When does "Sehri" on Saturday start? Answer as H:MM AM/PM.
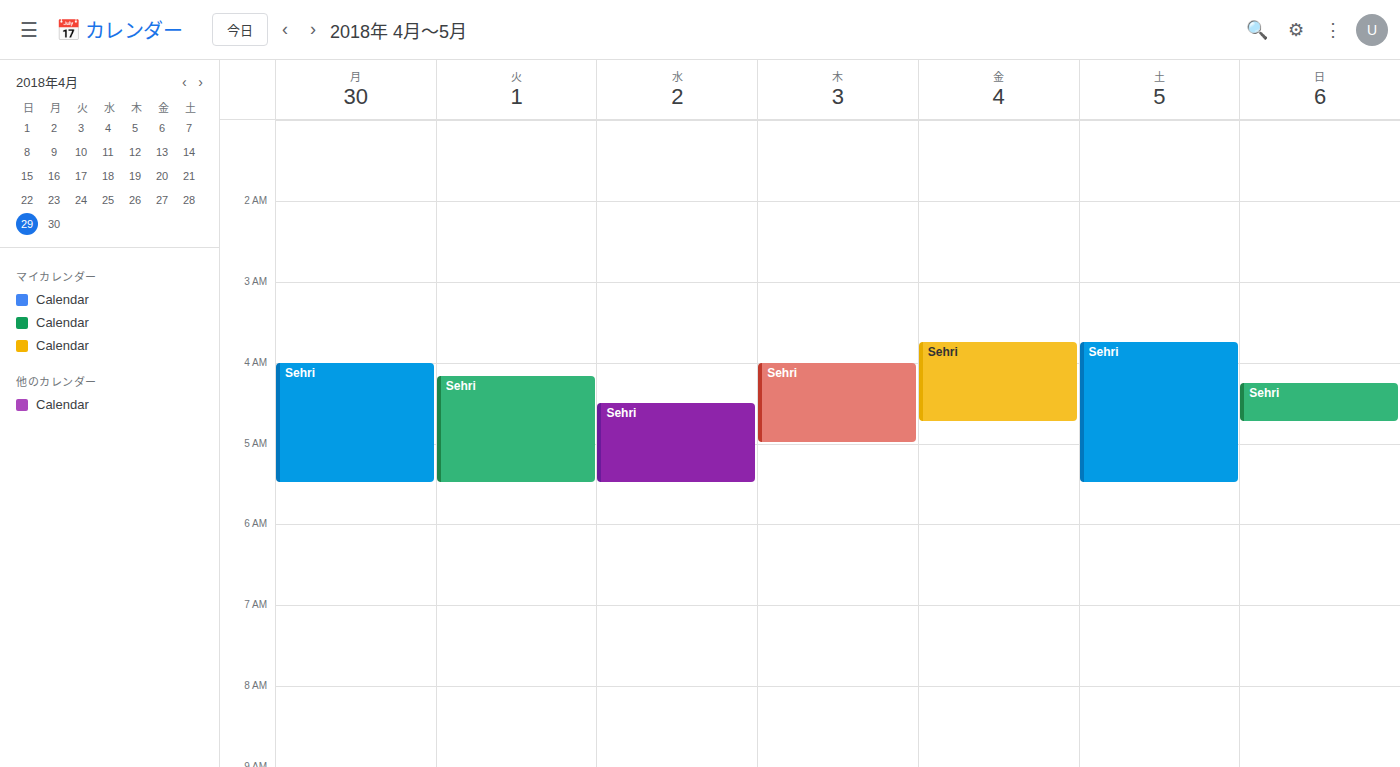
3:45 AM